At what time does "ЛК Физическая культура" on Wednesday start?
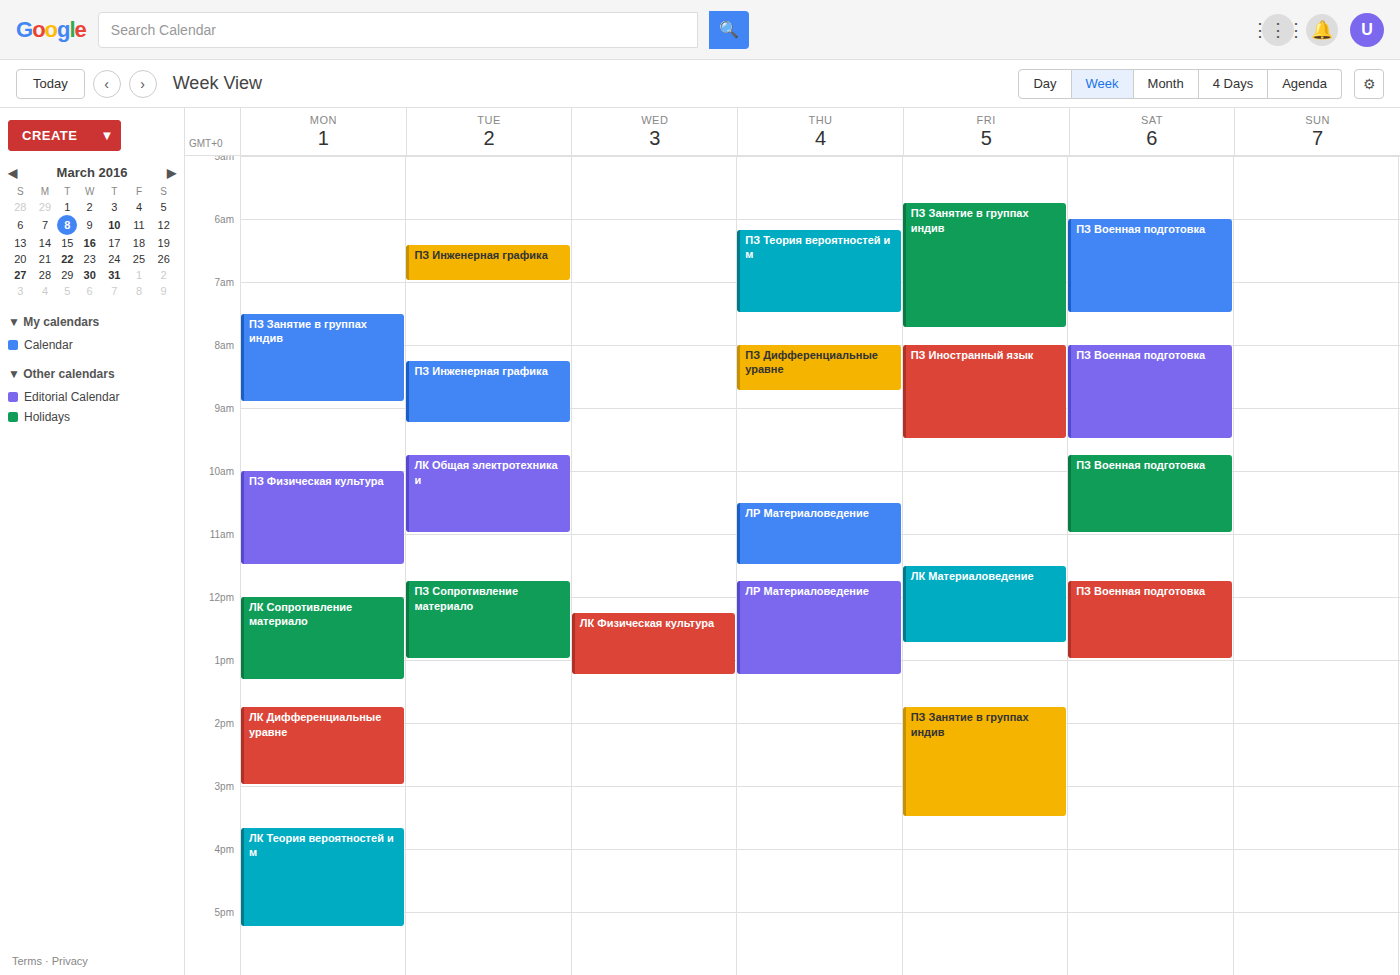
12:15 PM